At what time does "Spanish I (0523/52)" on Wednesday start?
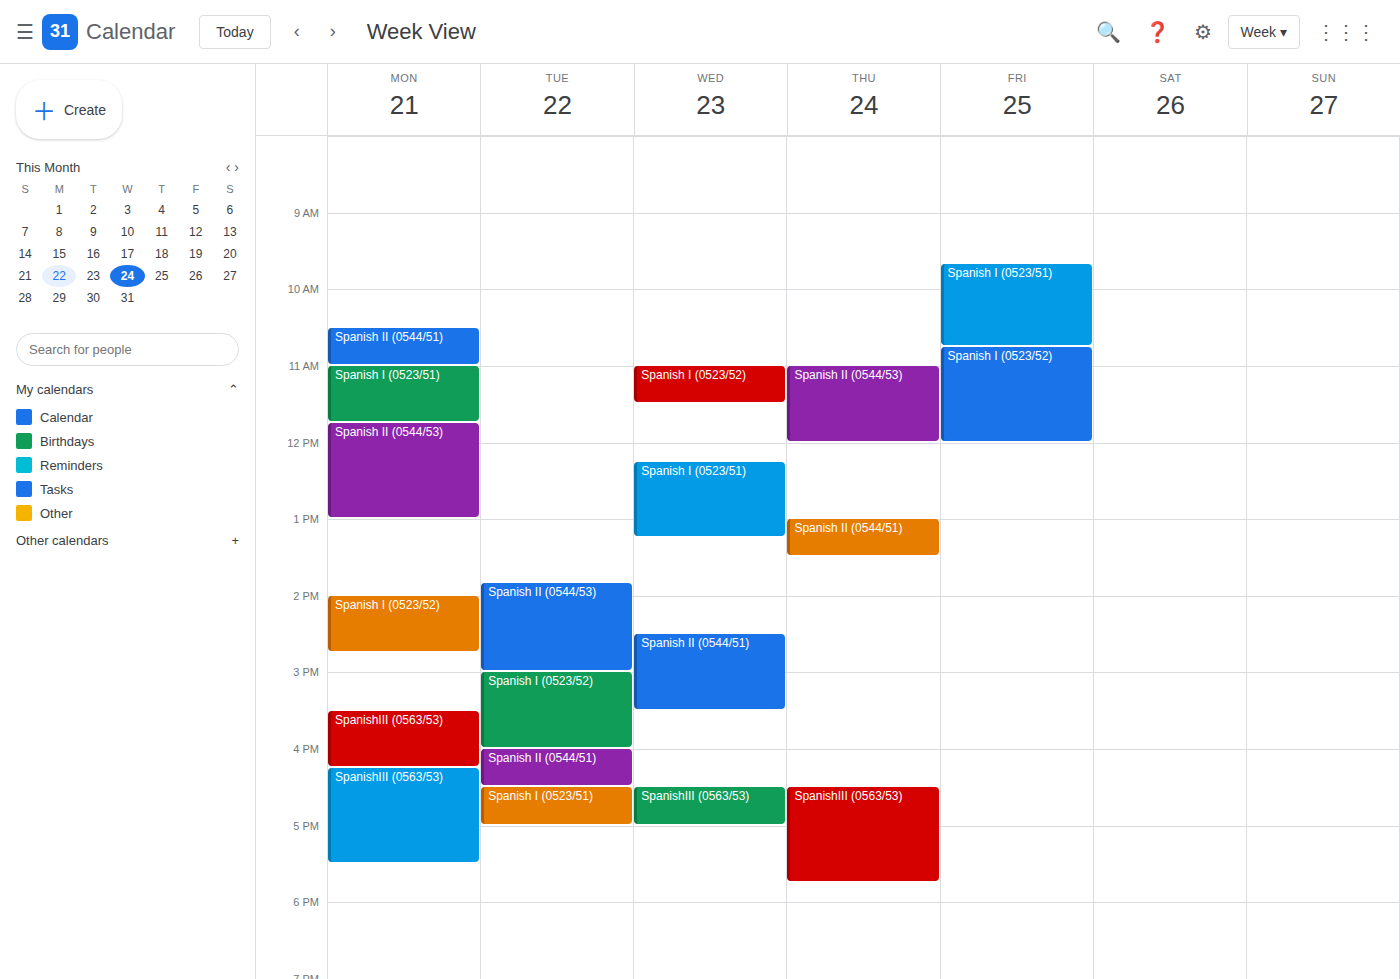
11:00 AM